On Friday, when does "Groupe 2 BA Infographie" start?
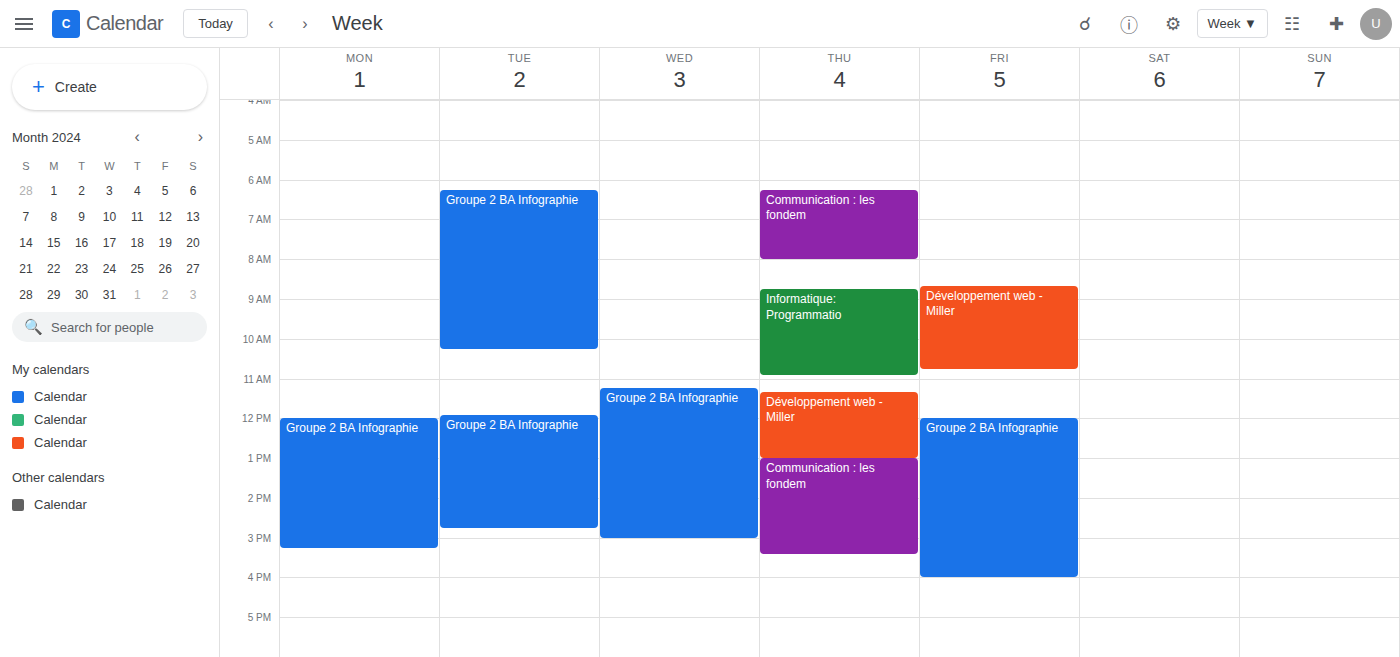
12:00 PM